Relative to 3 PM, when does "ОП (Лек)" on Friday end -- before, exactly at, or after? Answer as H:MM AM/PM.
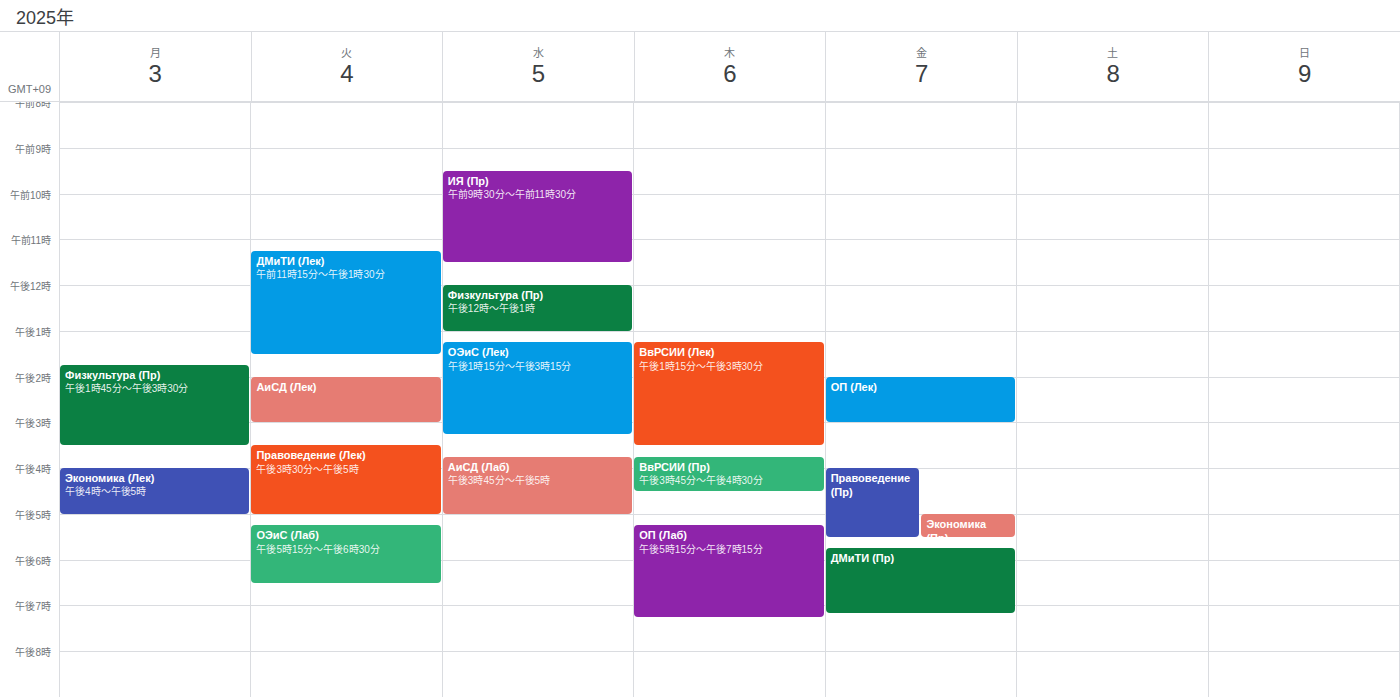
3:00 PM -- exactly at 3 PM, on the 3 PM line.